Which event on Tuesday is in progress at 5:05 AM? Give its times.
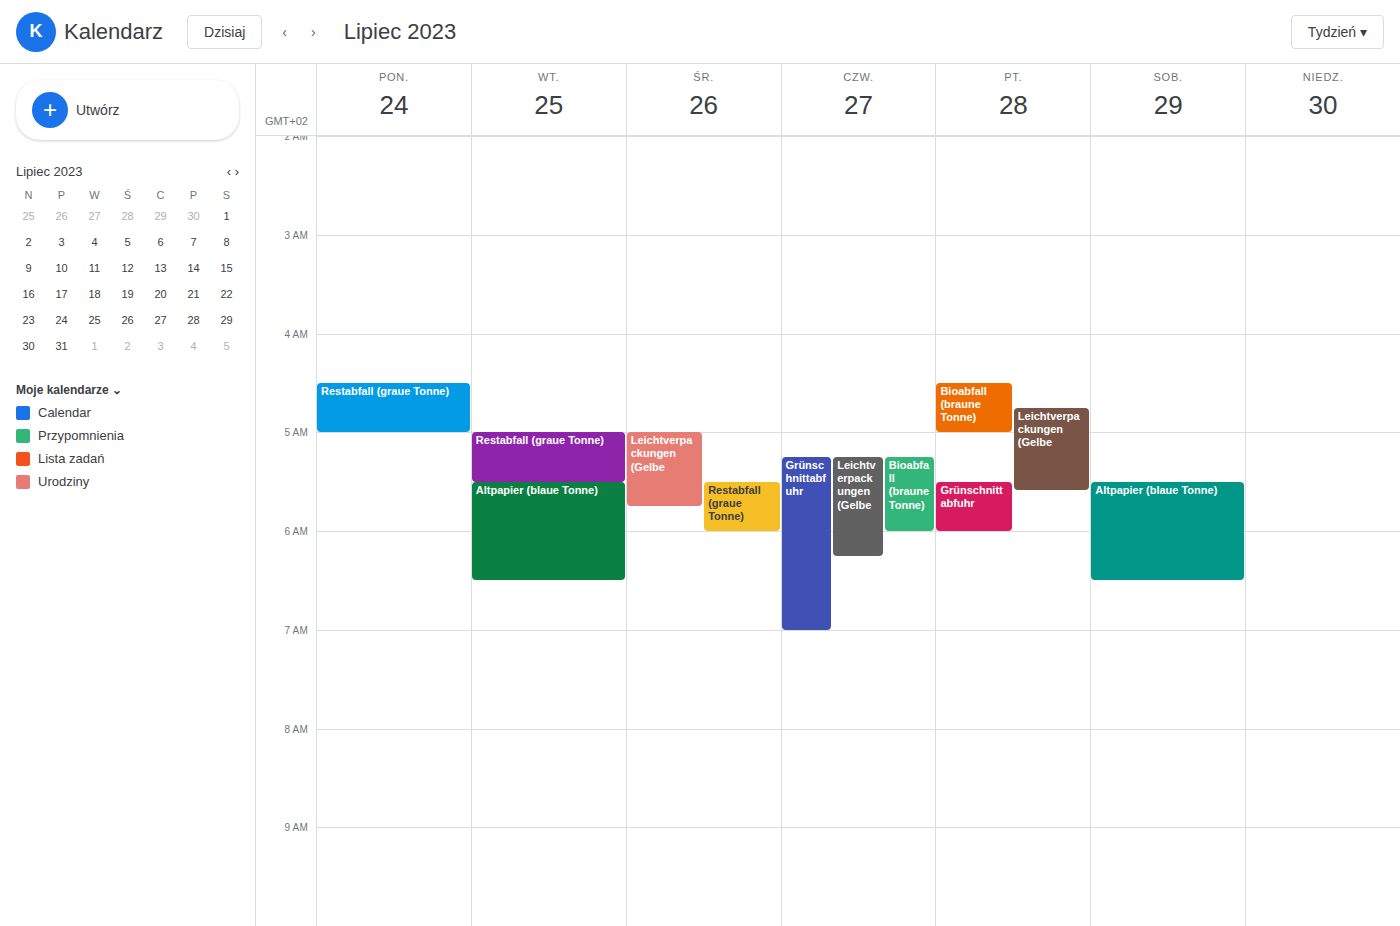
"Restabfall (graue Tonne)", 5:00 AM to 5:30 AM